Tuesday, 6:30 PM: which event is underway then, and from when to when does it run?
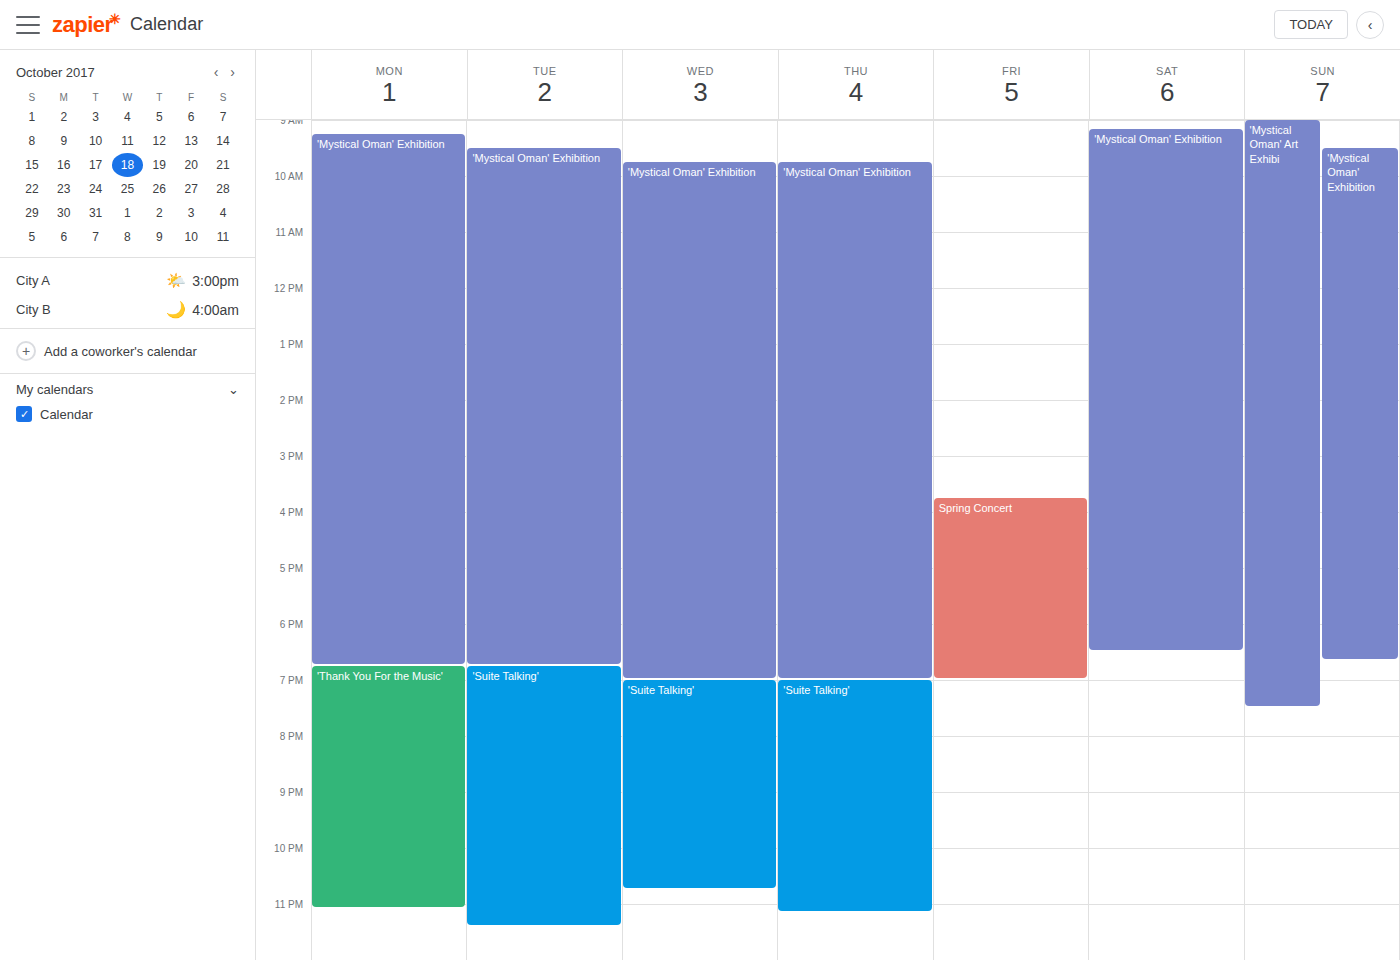
"'Mystical Oman' Exhibition", 9:30 AM to 6:45 PM